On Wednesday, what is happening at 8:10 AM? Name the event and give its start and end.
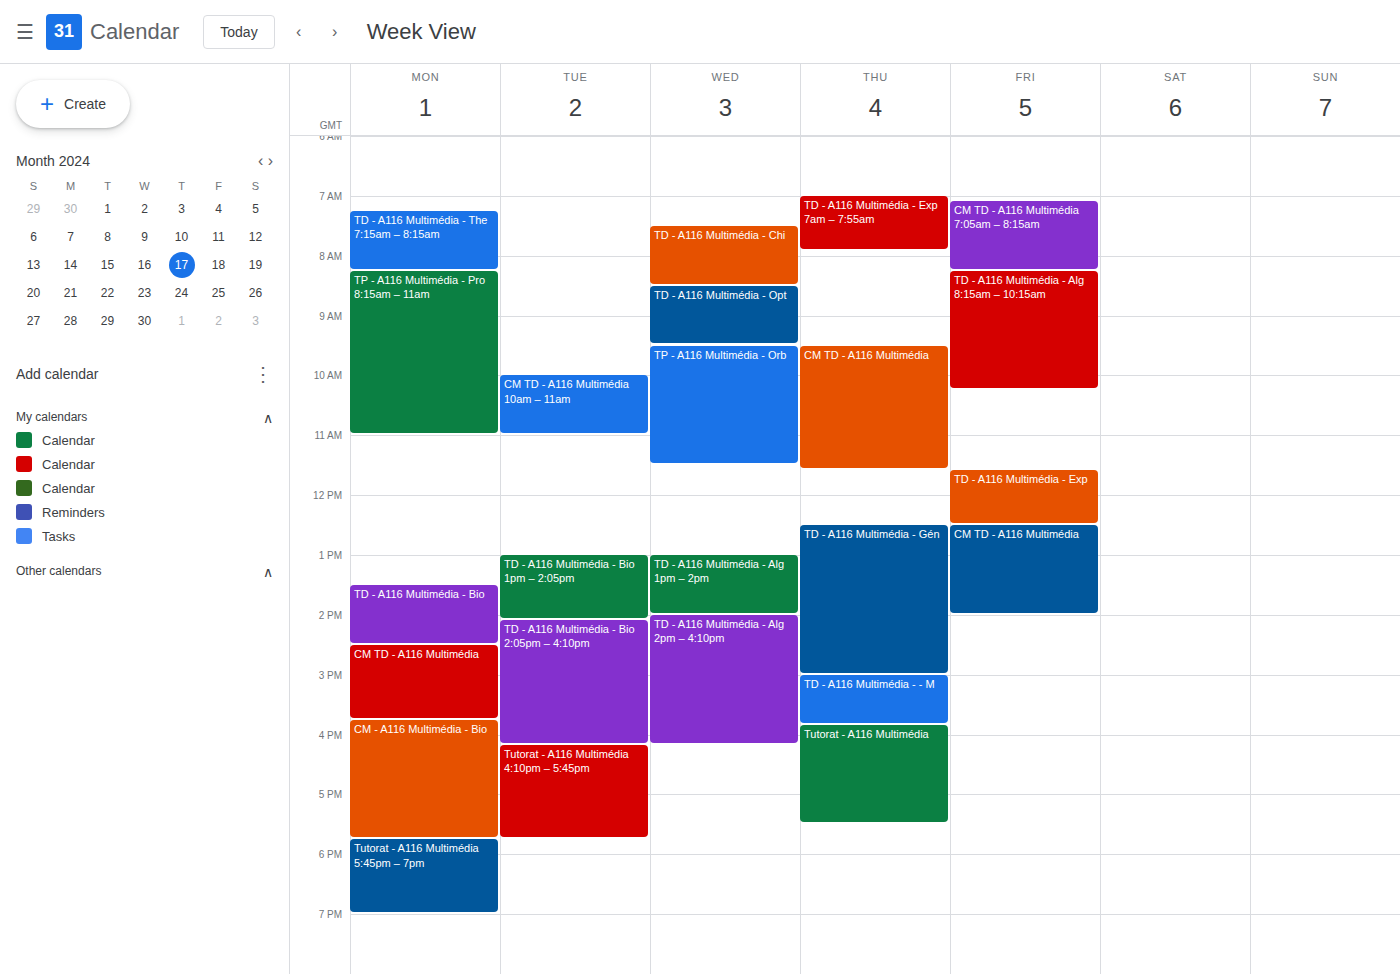
"TD - A116 Multimédia - Chi", 7:30 AM to 8:30 AM